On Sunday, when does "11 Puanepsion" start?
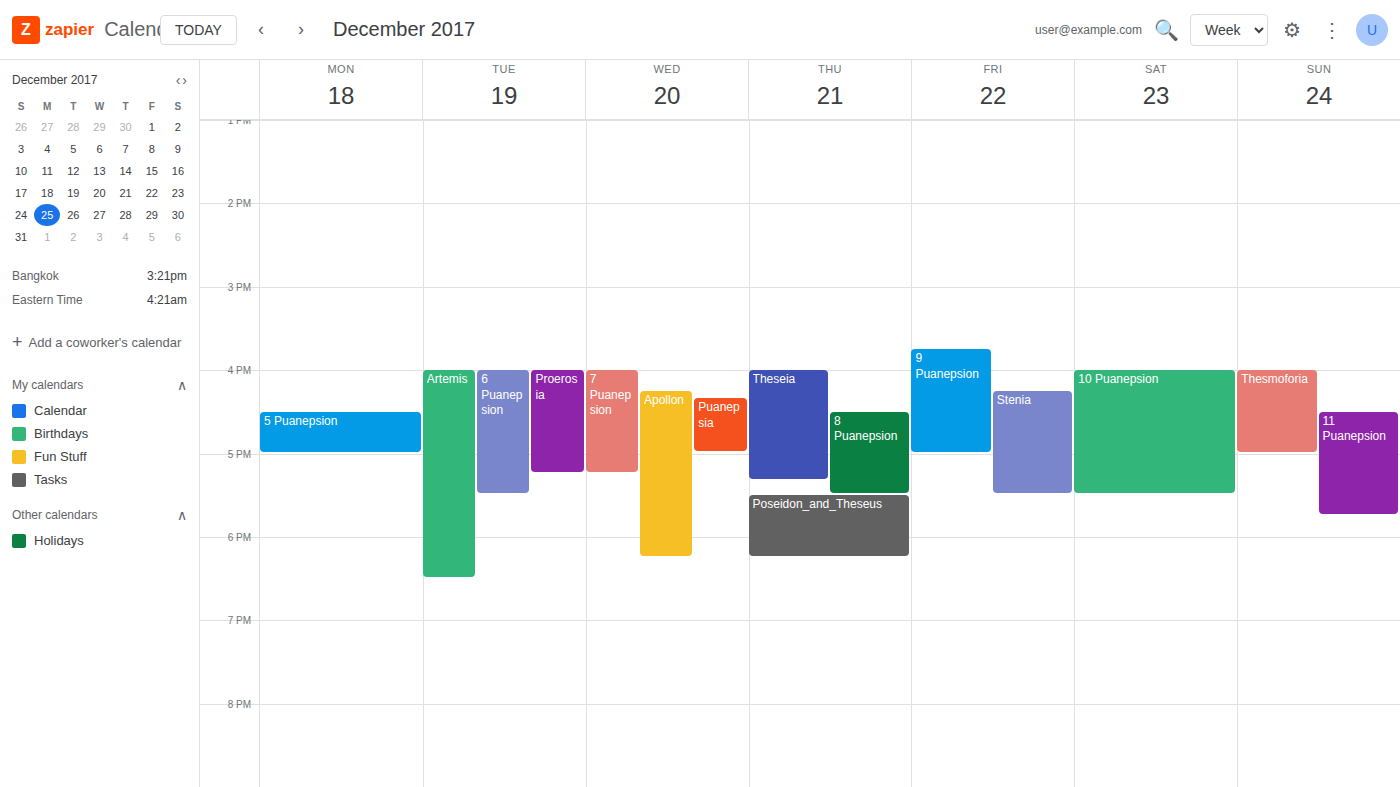
16:30